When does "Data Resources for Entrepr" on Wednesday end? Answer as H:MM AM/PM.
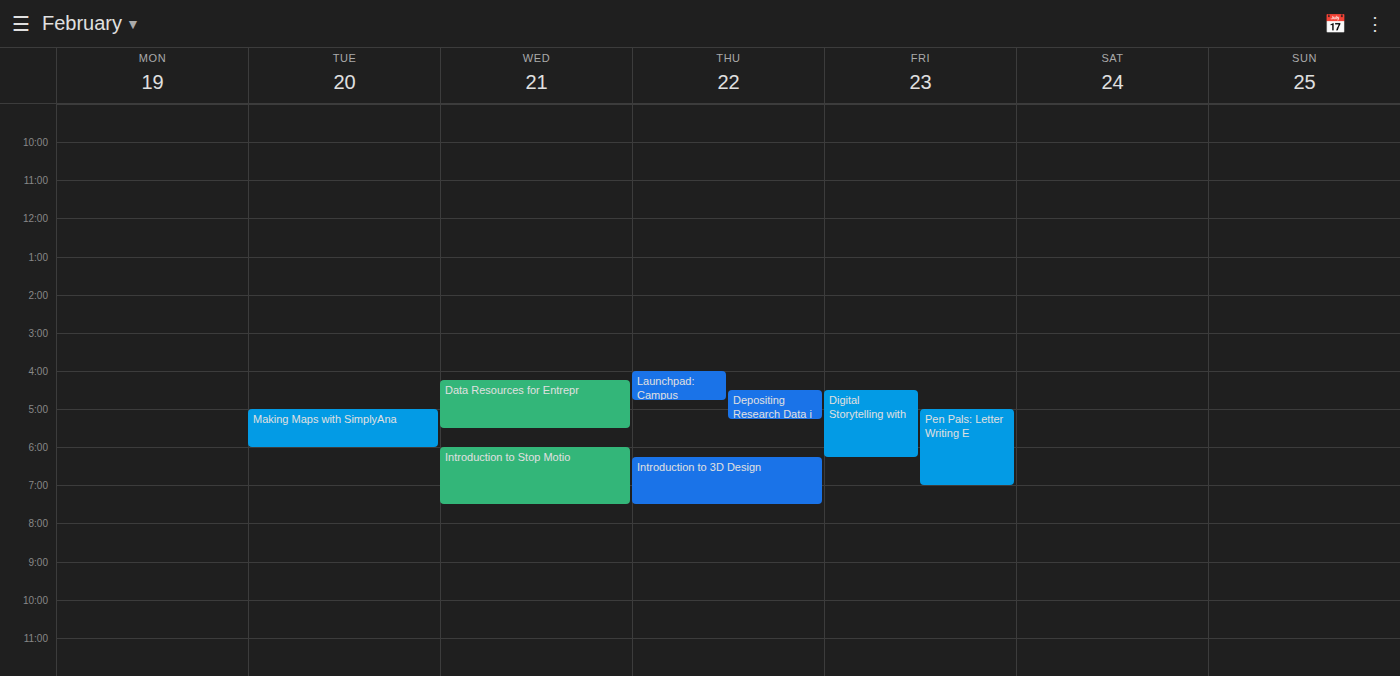
5:30 PM